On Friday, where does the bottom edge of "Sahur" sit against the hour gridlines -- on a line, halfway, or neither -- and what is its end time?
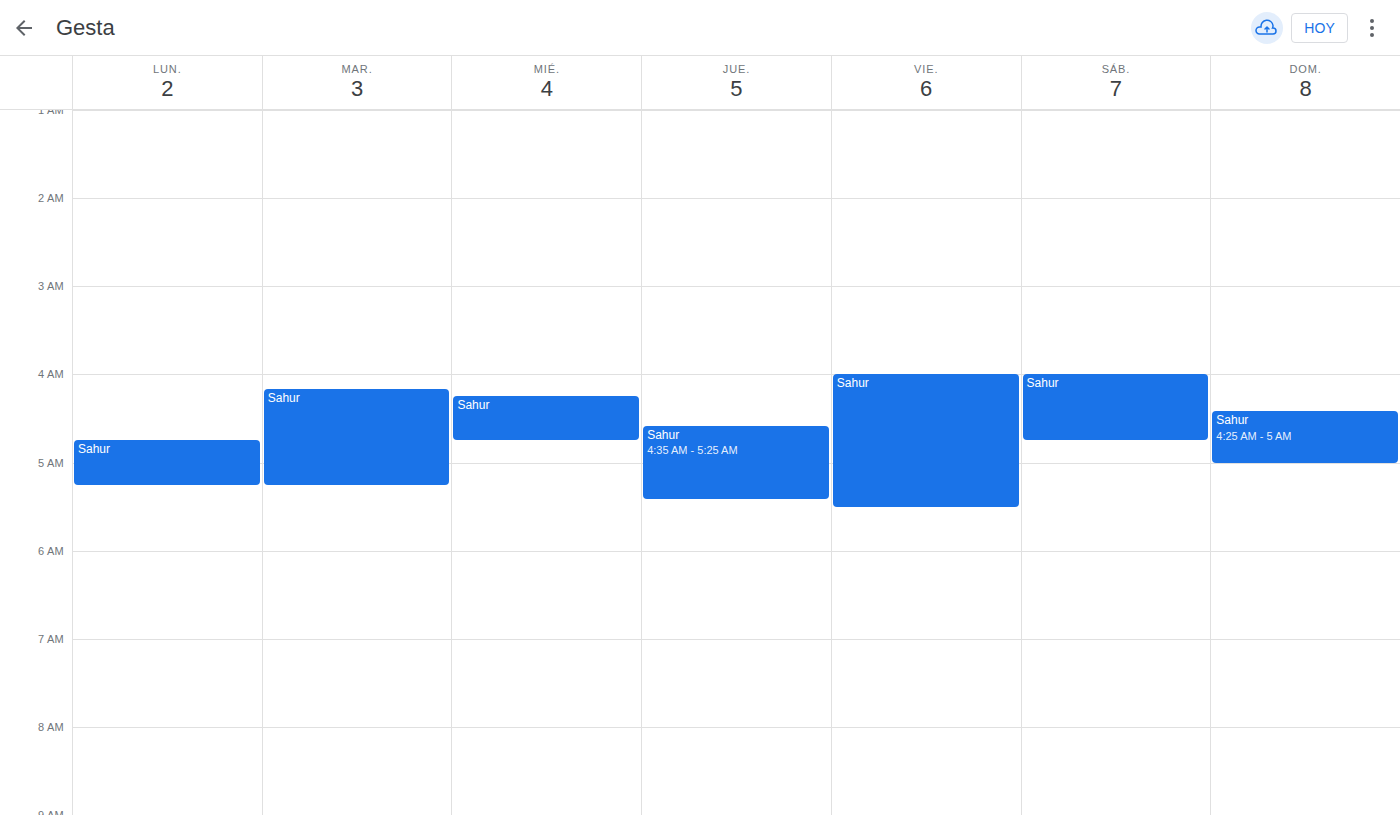
5:30 AM -- halfway between the 5 AM and 6 AM lines.